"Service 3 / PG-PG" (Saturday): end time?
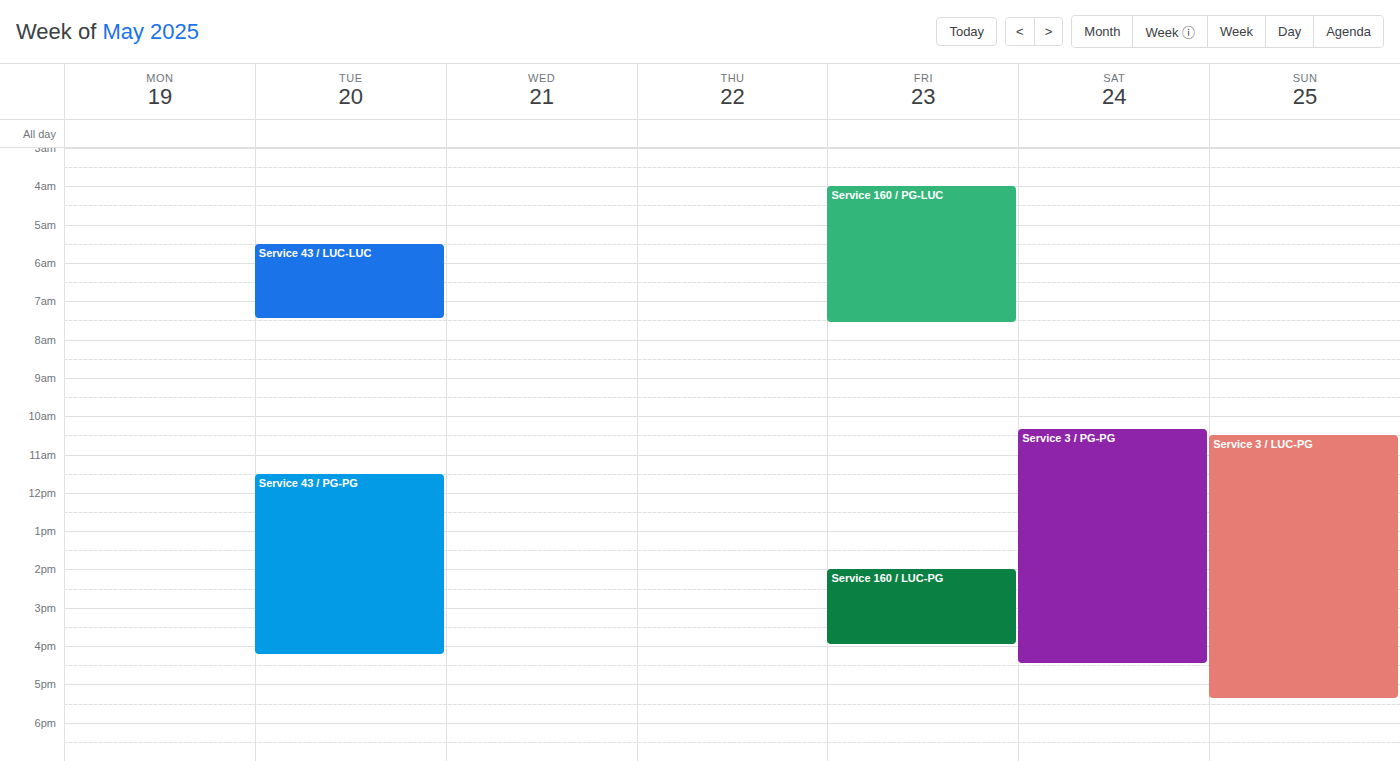
4:30 PM